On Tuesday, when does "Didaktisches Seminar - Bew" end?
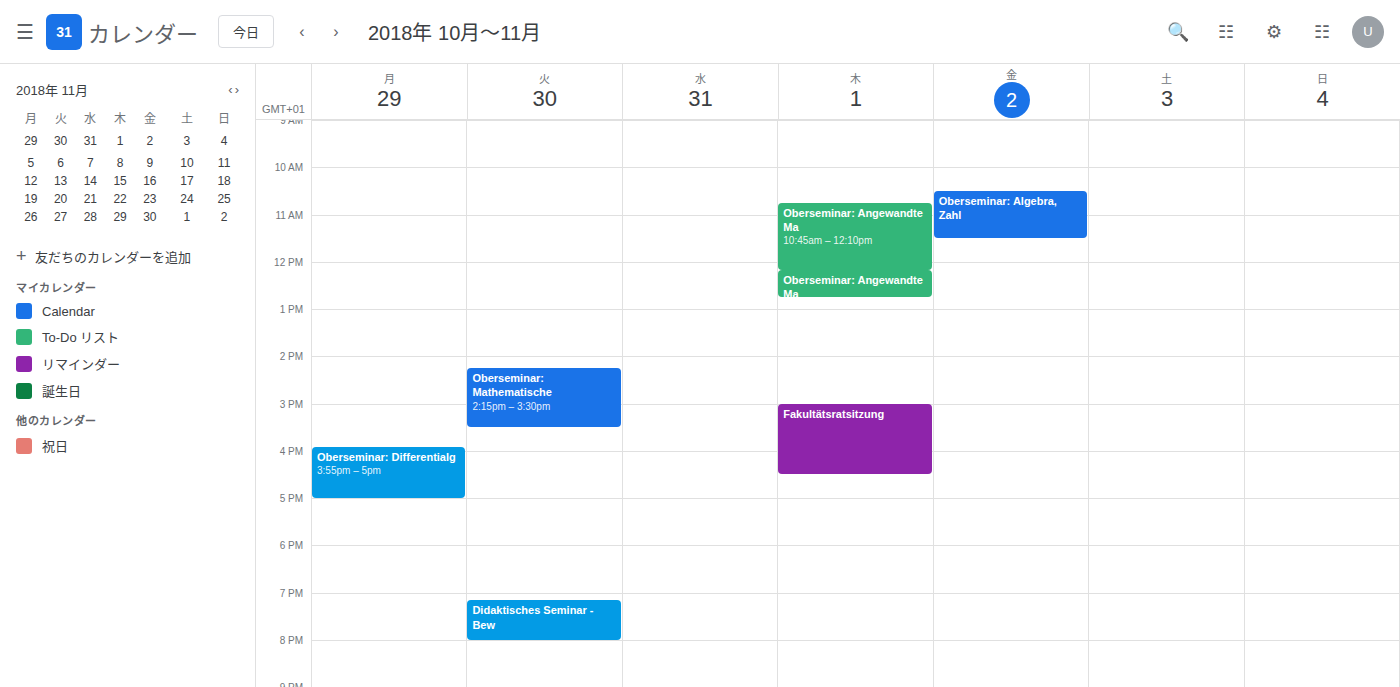
8:00 PM